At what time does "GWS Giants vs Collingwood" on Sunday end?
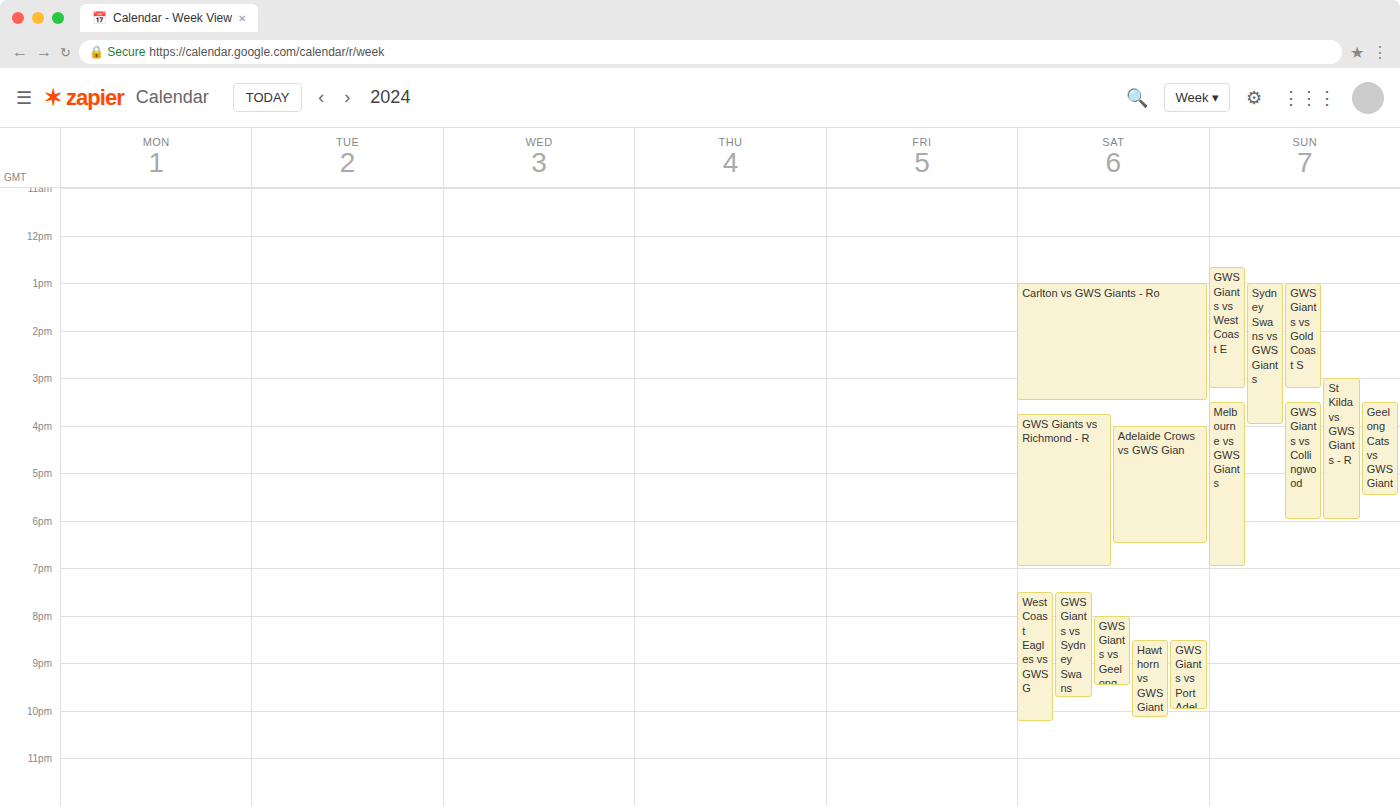
18:00